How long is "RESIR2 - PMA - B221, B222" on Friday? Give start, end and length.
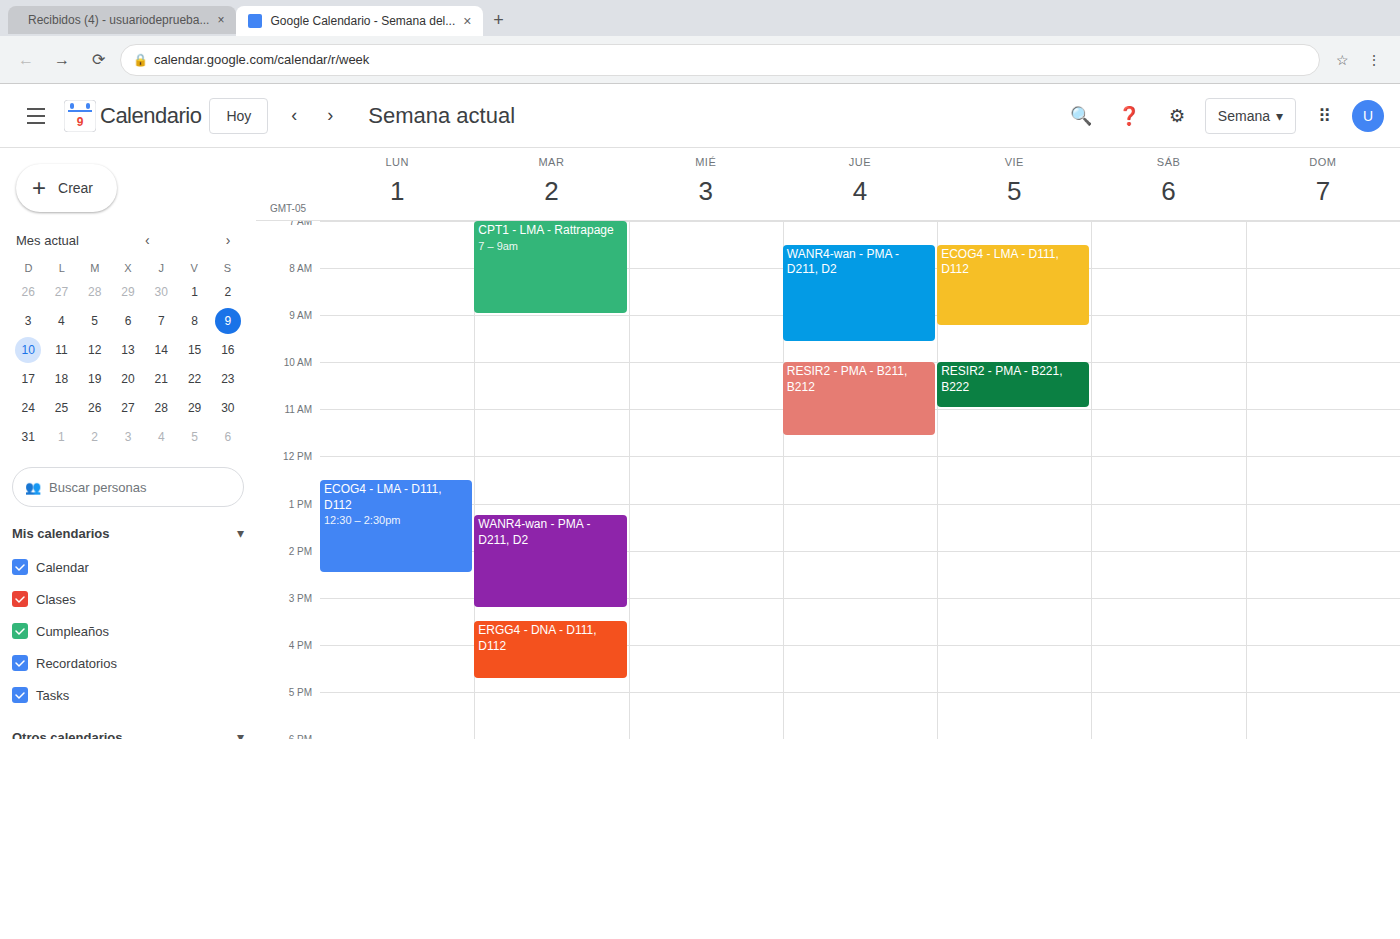
10:00 AM to 11:00 AM, 1 hour